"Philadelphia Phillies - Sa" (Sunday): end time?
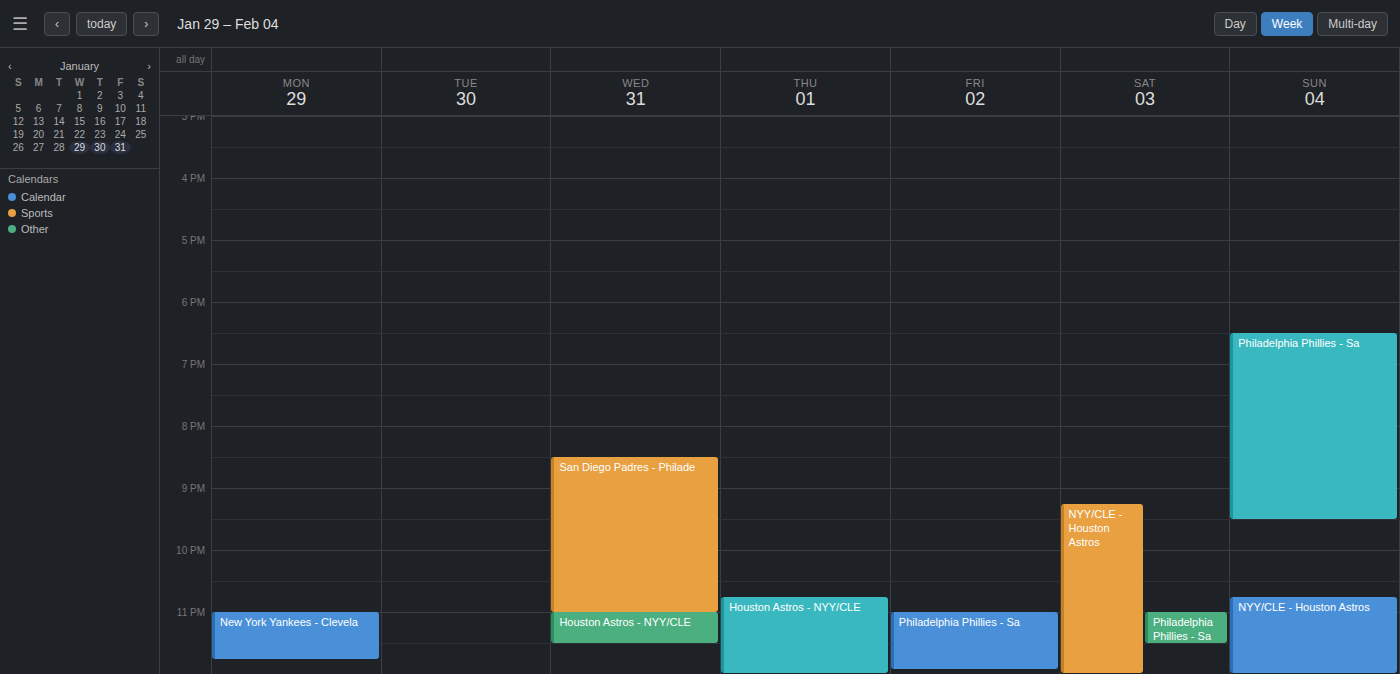
9:30 PM